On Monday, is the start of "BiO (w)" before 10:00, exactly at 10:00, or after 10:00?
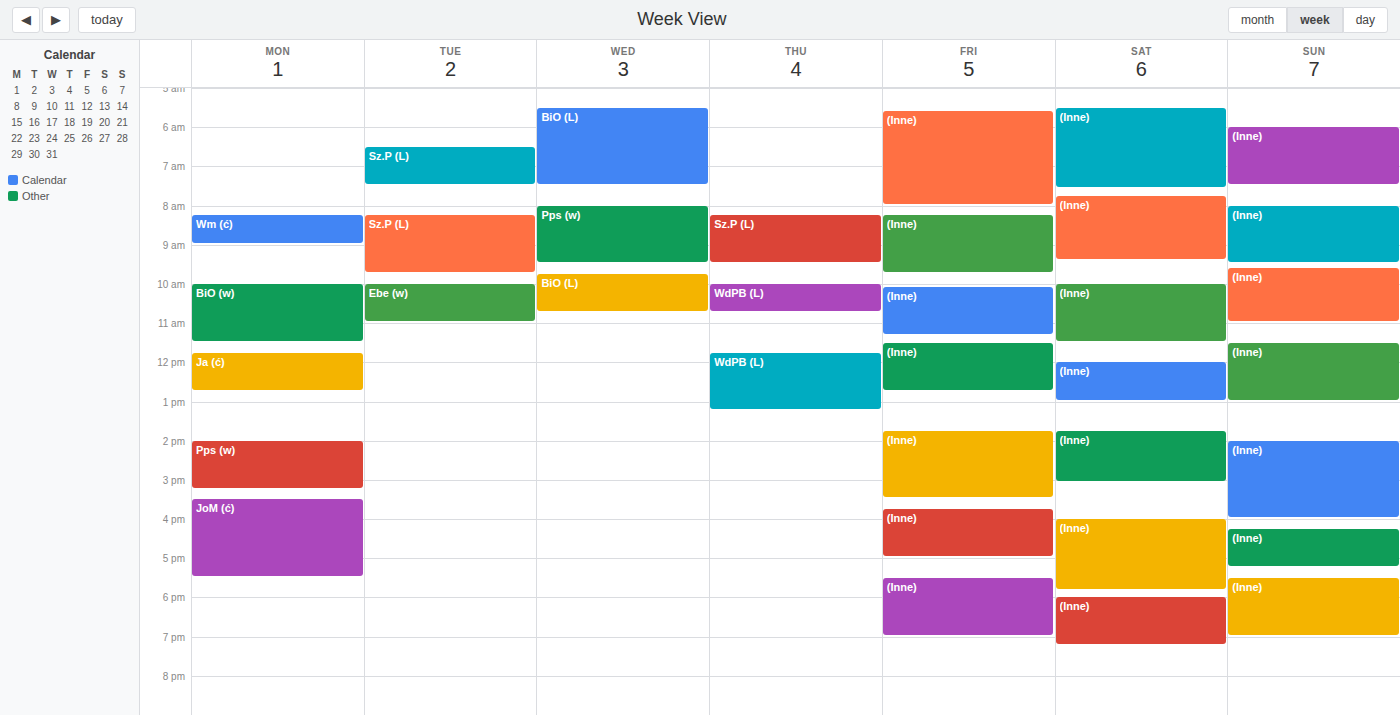
10:00 -- exactly at 10:00, on the 10:00 line.